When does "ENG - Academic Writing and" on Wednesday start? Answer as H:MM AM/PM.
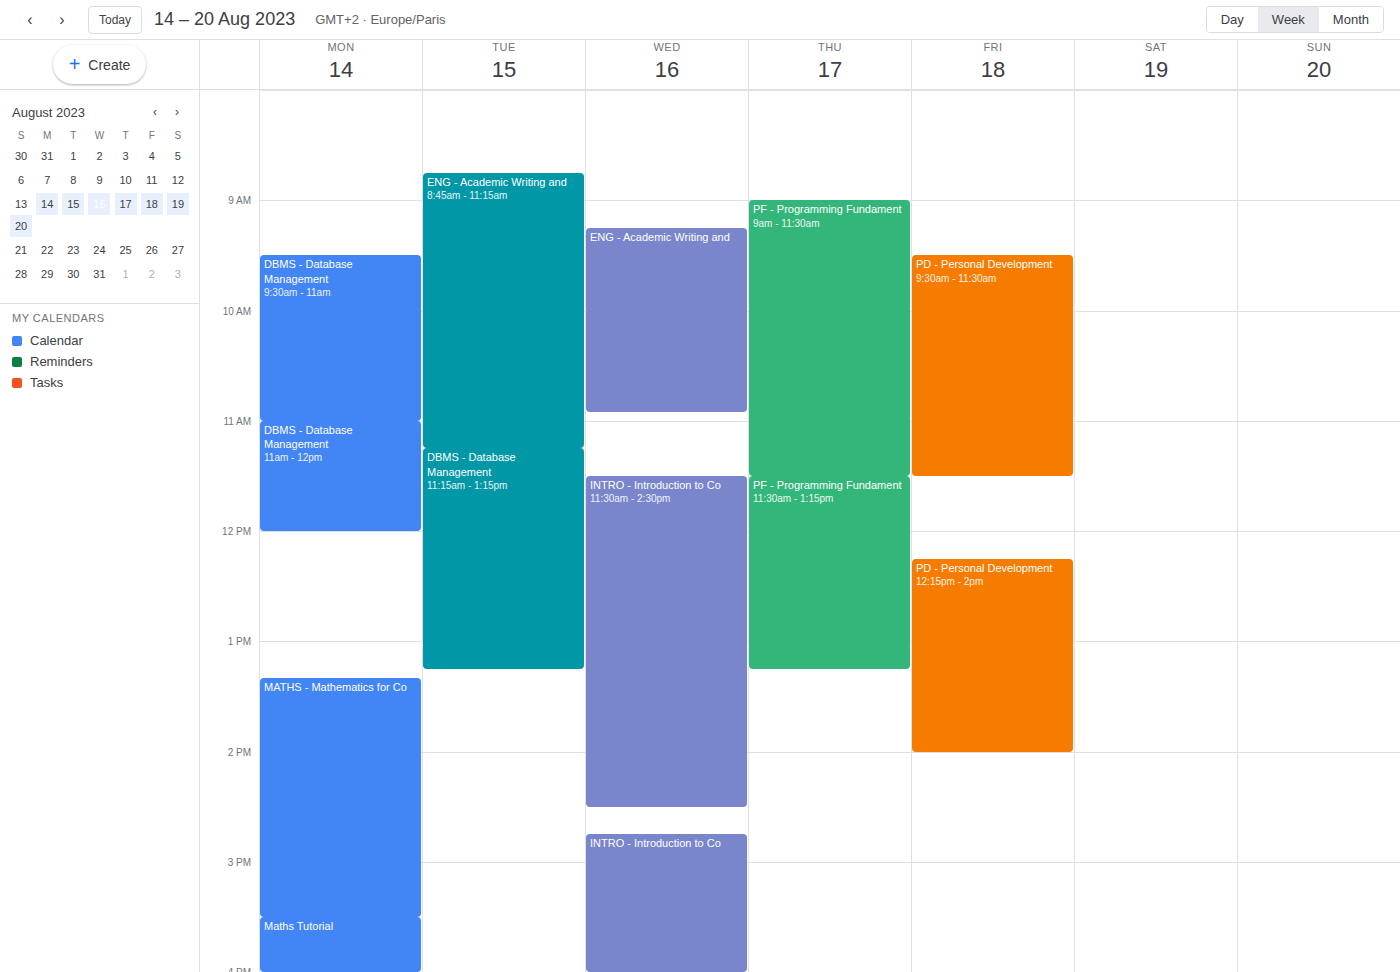
9:15 AM